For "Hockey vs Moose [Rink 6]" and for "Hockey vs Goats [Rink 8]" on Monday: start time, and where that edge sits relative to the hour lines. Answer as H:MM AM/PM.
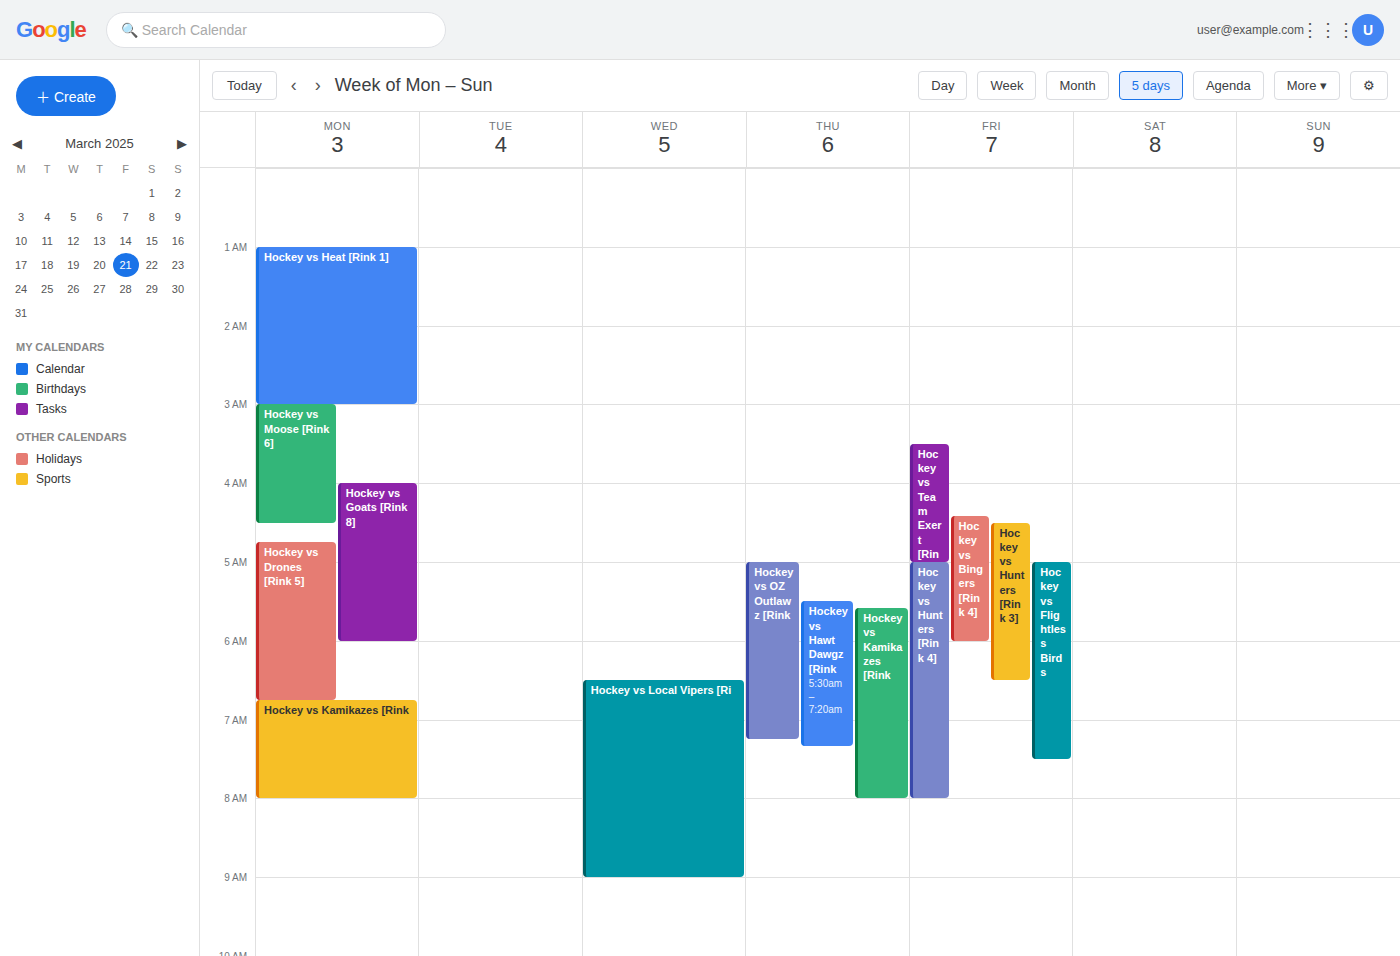
"Hockey vs Moose [Rink 6]": 3:00 AM, exactly on the 3 AM line. "Hockey vs Goats [Rink 8]": 4:00 AM, exactly on the 4 AM line.